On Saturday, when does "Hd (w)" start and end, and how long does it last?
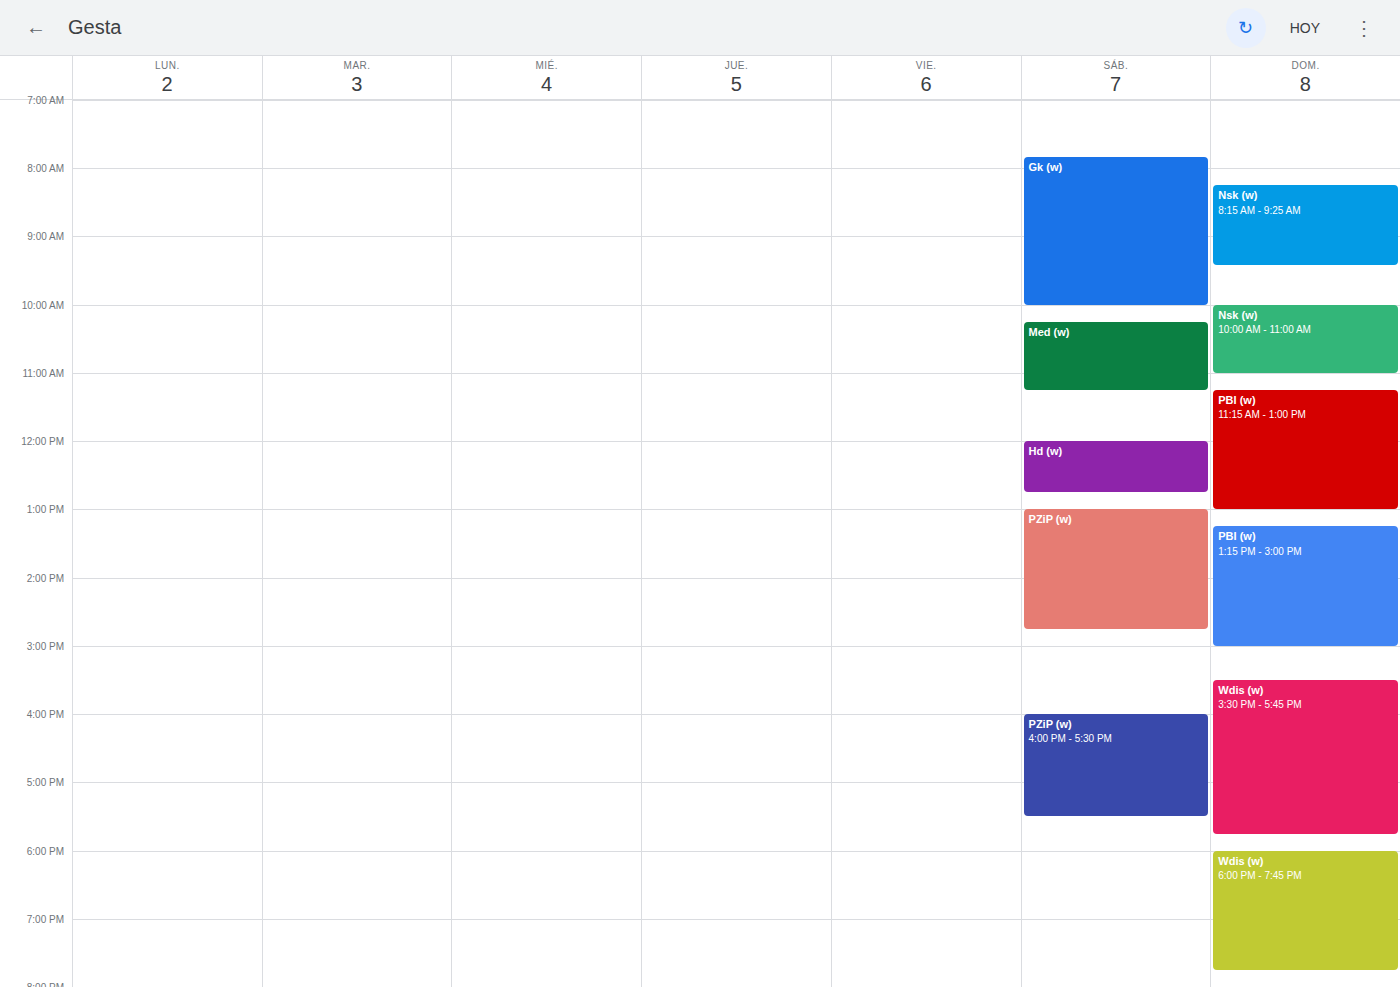
12:00 PM to 12:45 PM, 45 minutes